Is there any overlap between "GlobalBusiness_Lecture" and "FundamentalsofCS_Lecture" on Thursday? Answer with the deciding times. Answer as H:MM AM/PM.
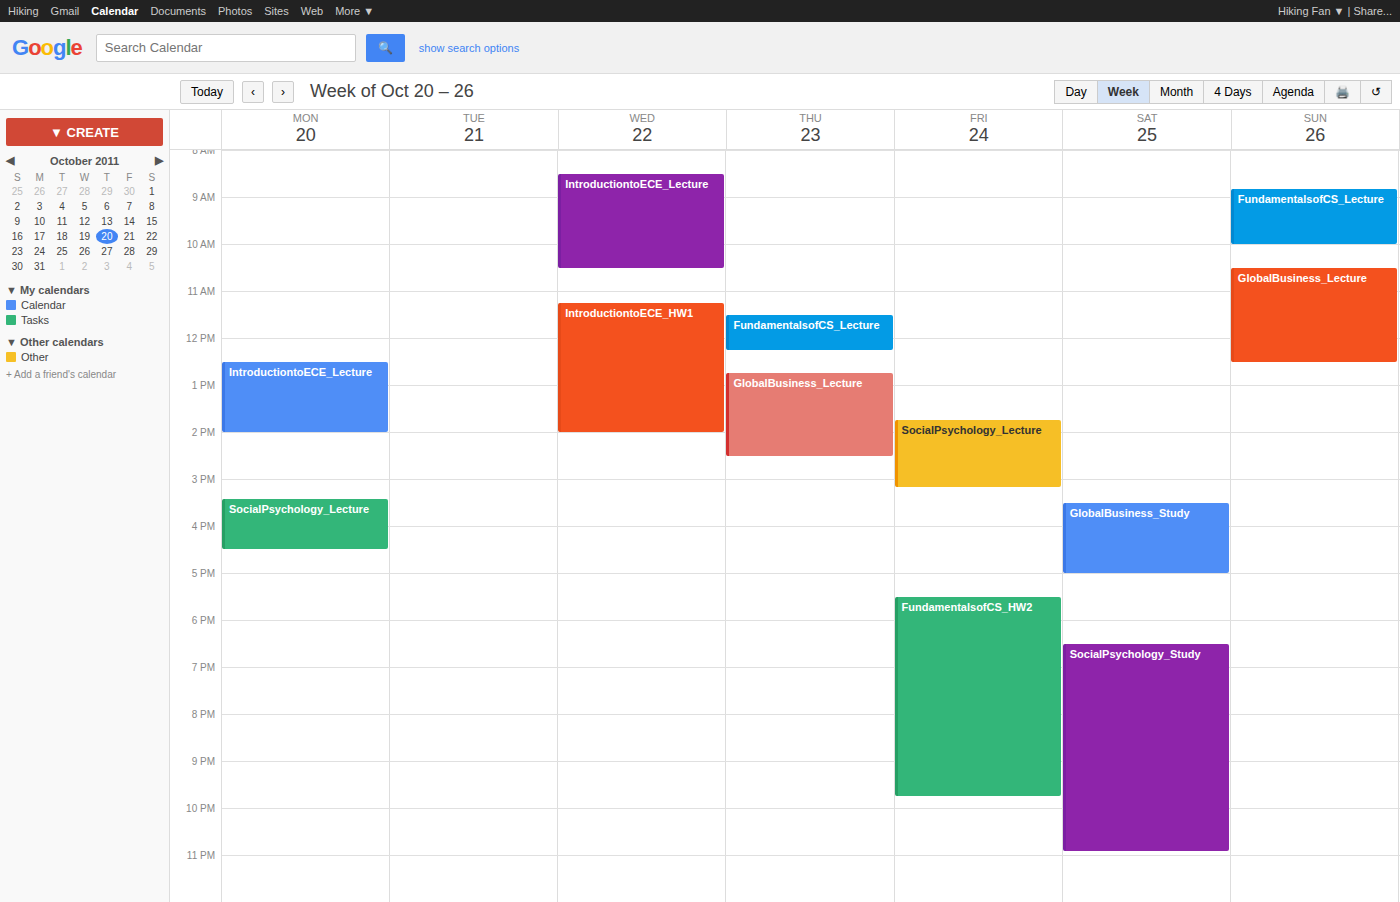
"FundamentalsofCS_Lecture" ends at 12:15 PM and "GlobalBusiness_Lecture" starts at 12:45 PM -- no overlap.